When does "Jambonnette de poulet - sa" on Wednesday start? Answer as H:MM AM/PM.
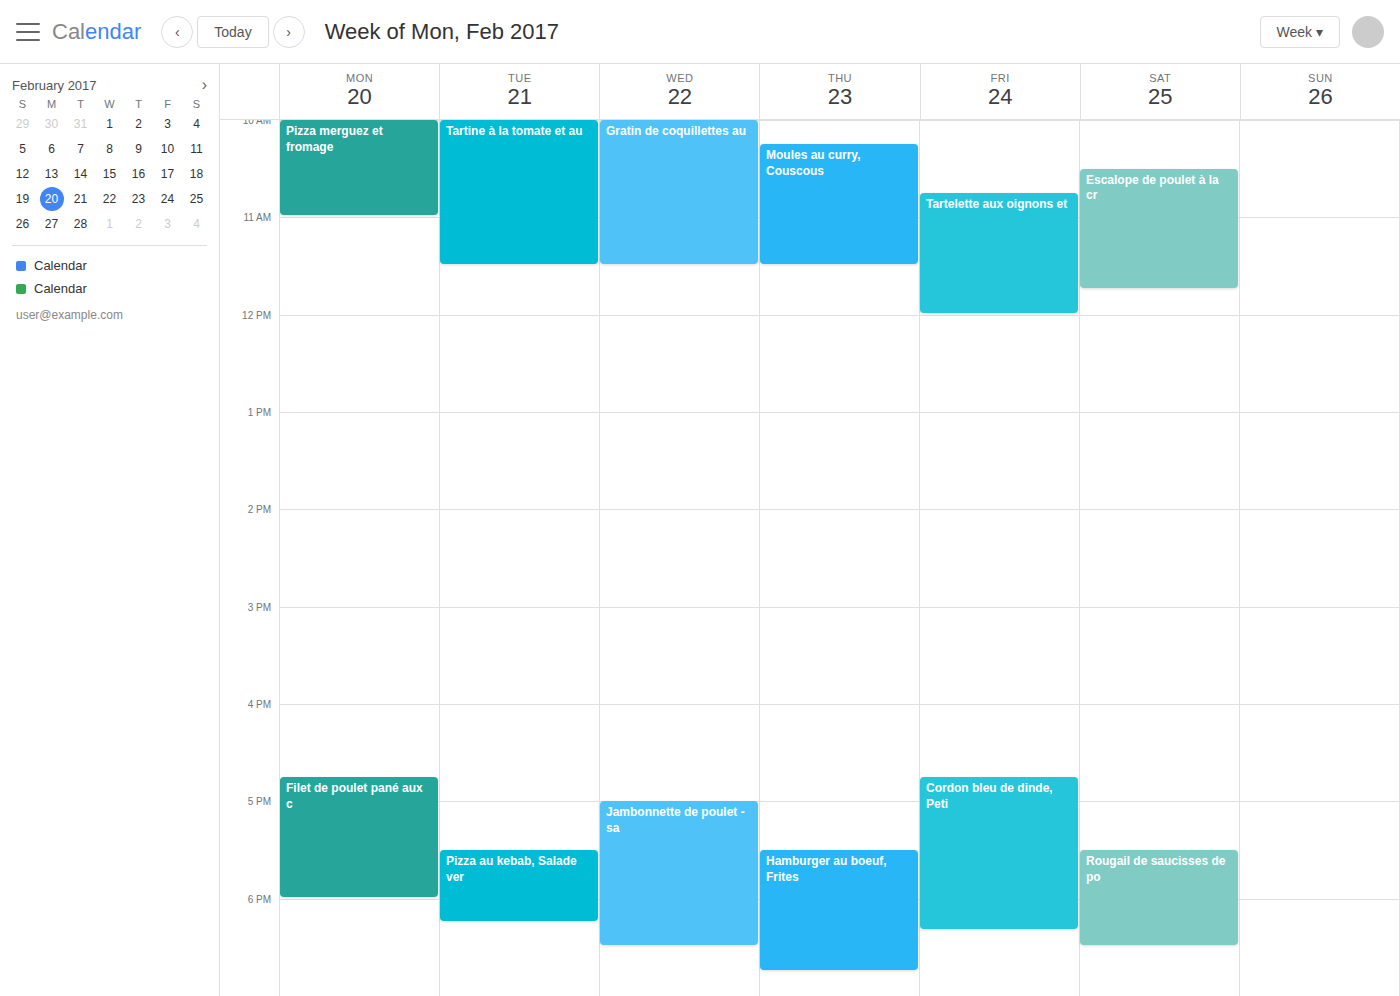
5:00 PM